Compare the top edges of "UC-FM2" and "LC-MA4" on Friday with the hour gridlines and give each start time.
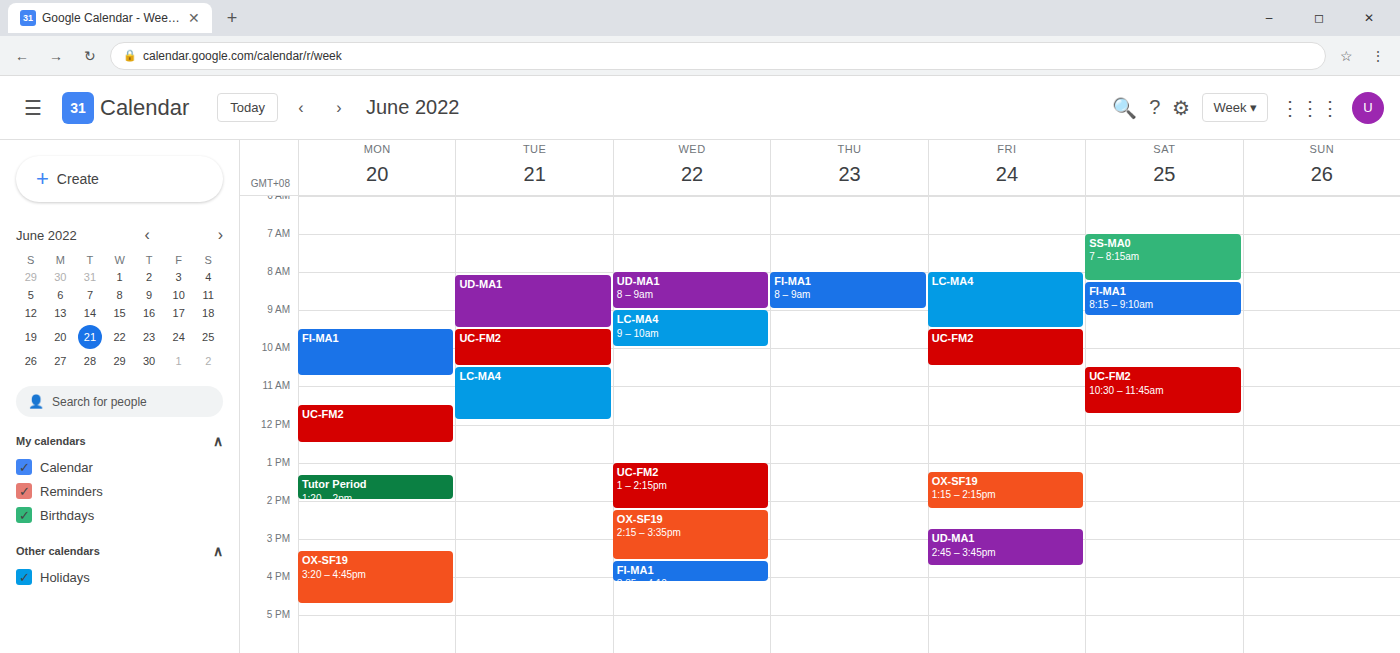
"UC-FM2": 09:30, halfway between the 09:00 and 10:00 lines. "LC-MA4": 08:00, exactly on the 08:00 line.